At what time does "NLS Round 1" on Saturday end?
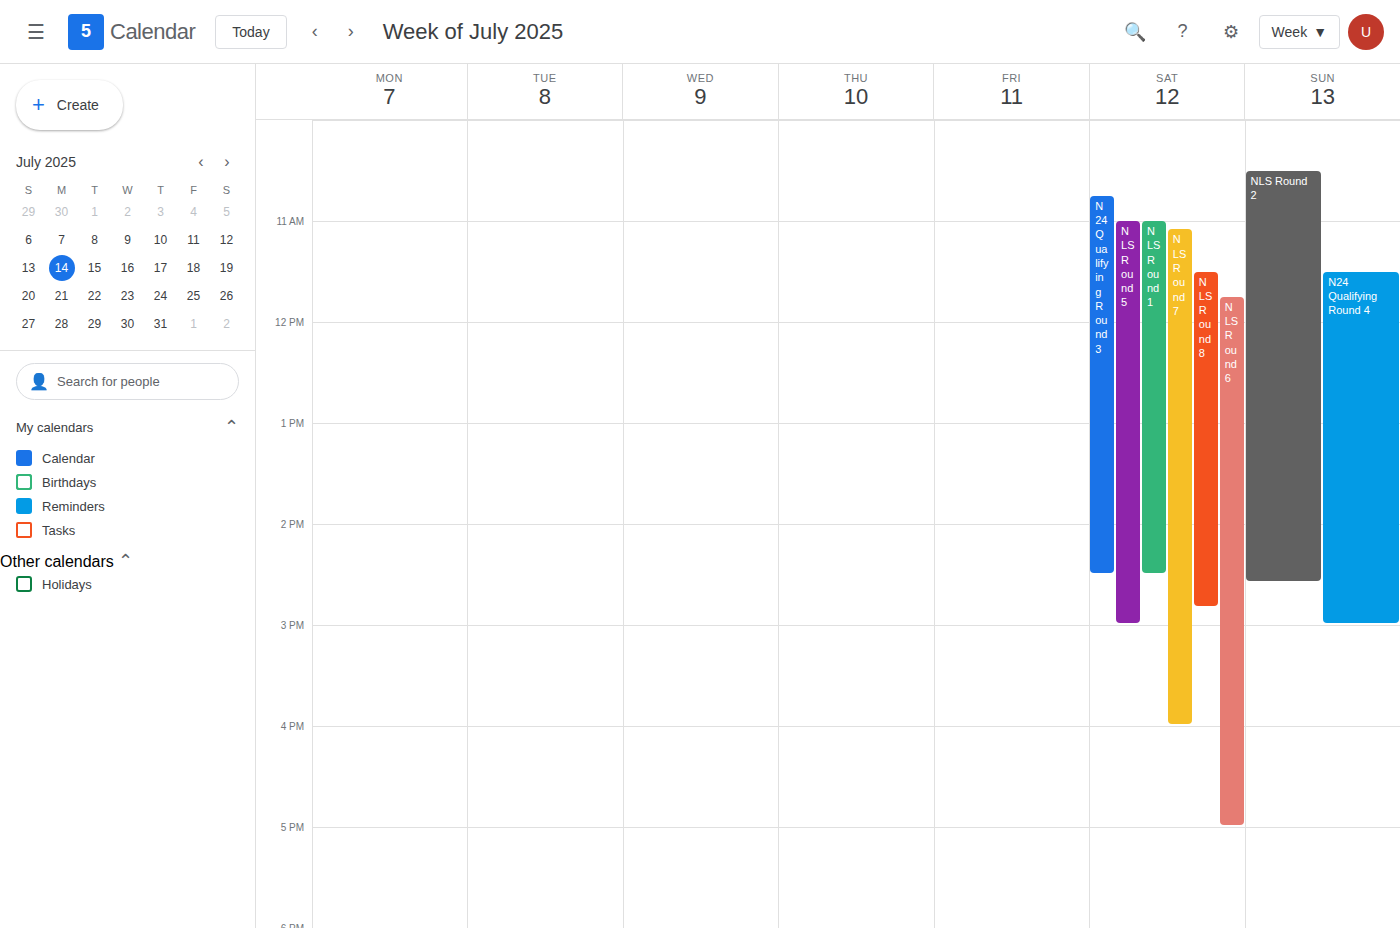
2:30 PM